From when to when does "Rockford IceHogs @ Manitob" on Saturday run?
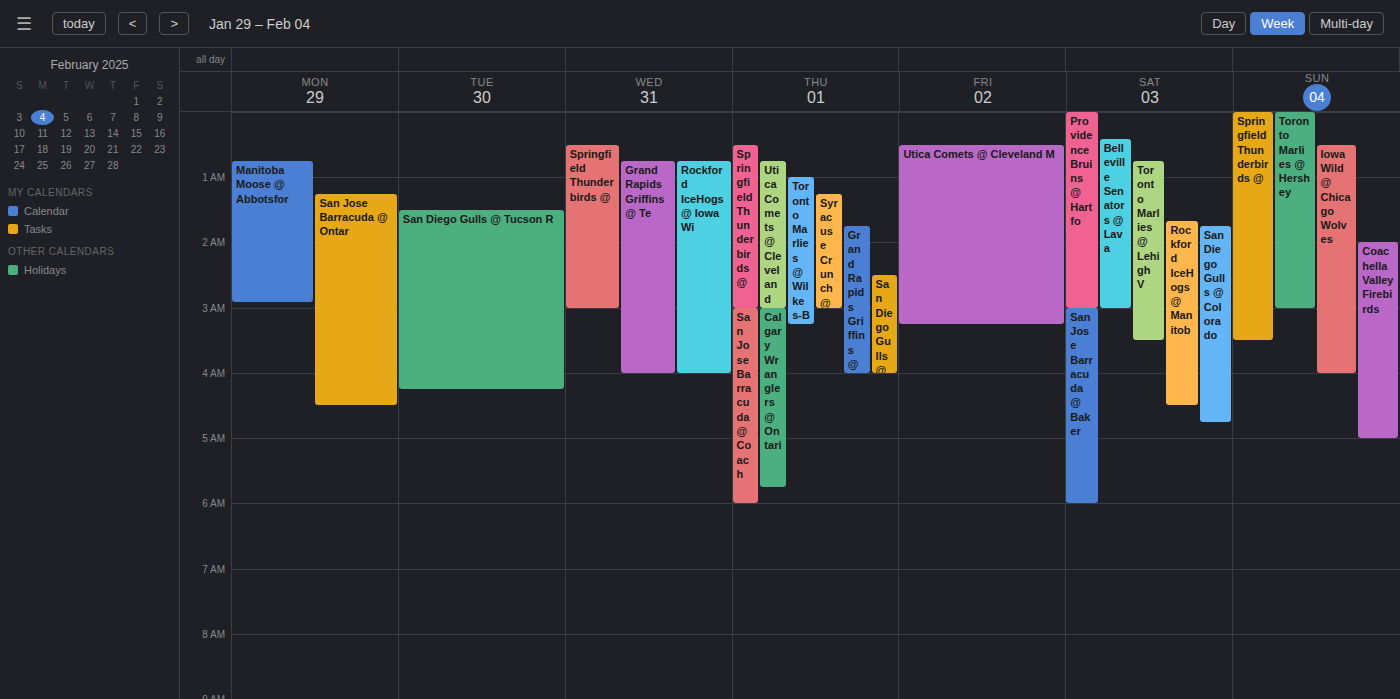
1:40 AM to 4:30 AM